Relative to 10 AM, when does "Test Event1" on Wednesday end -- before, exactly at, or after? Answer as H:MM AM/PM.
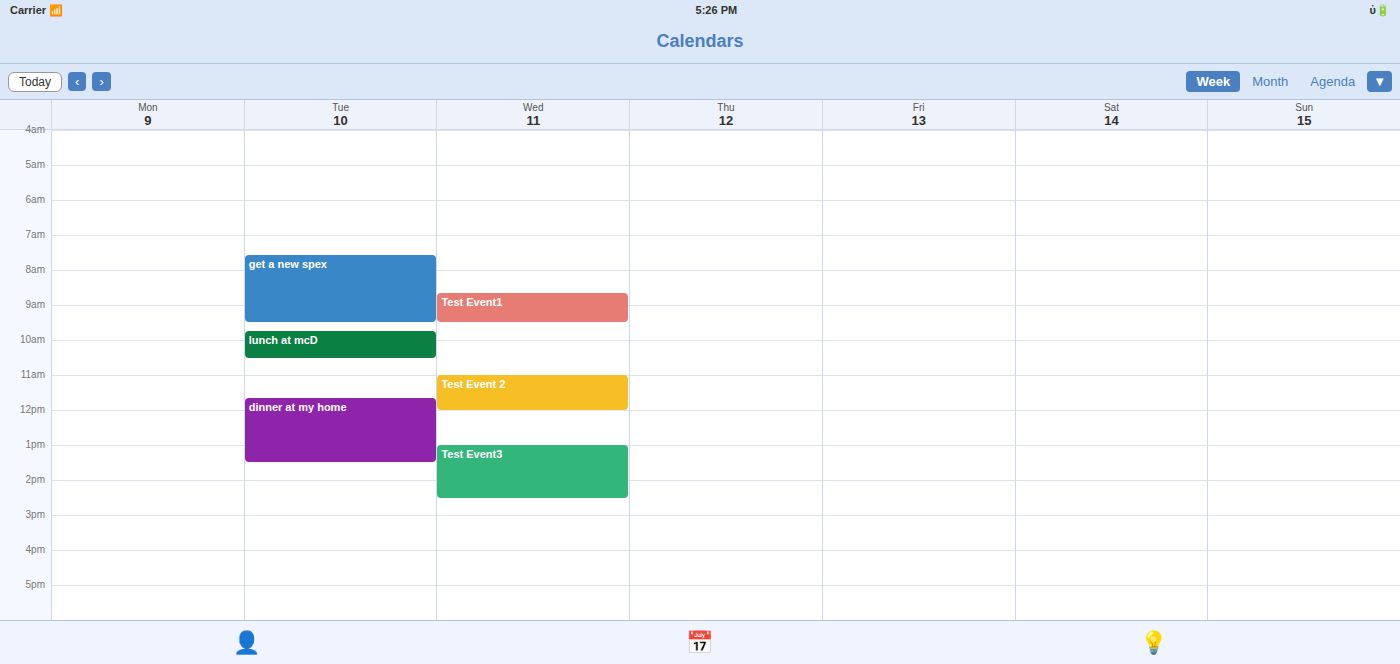
9:30 AM -- before 10 AM, 30 minutes above the 10 AM line.